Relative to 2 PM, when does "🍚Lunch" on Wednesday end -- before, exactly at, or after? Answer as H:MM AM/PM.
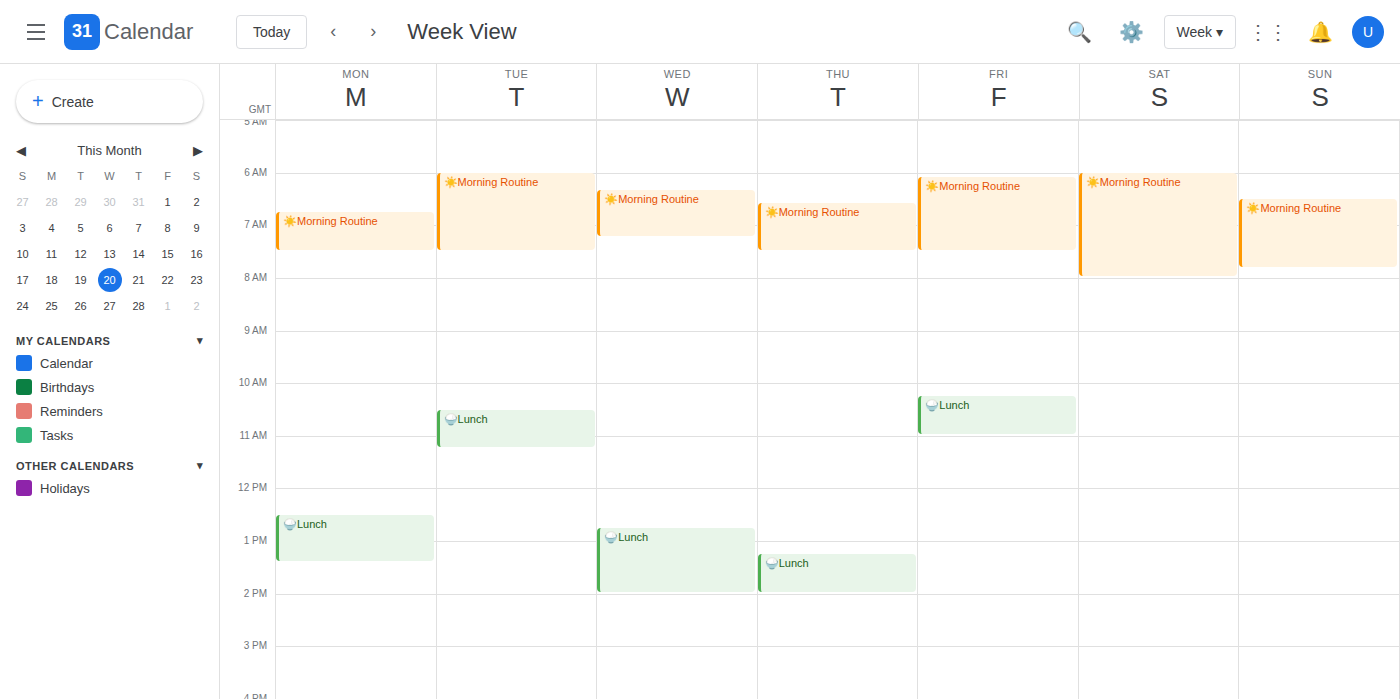
2:00 PM -- exactly at 2 PM, on the 2 PM line.